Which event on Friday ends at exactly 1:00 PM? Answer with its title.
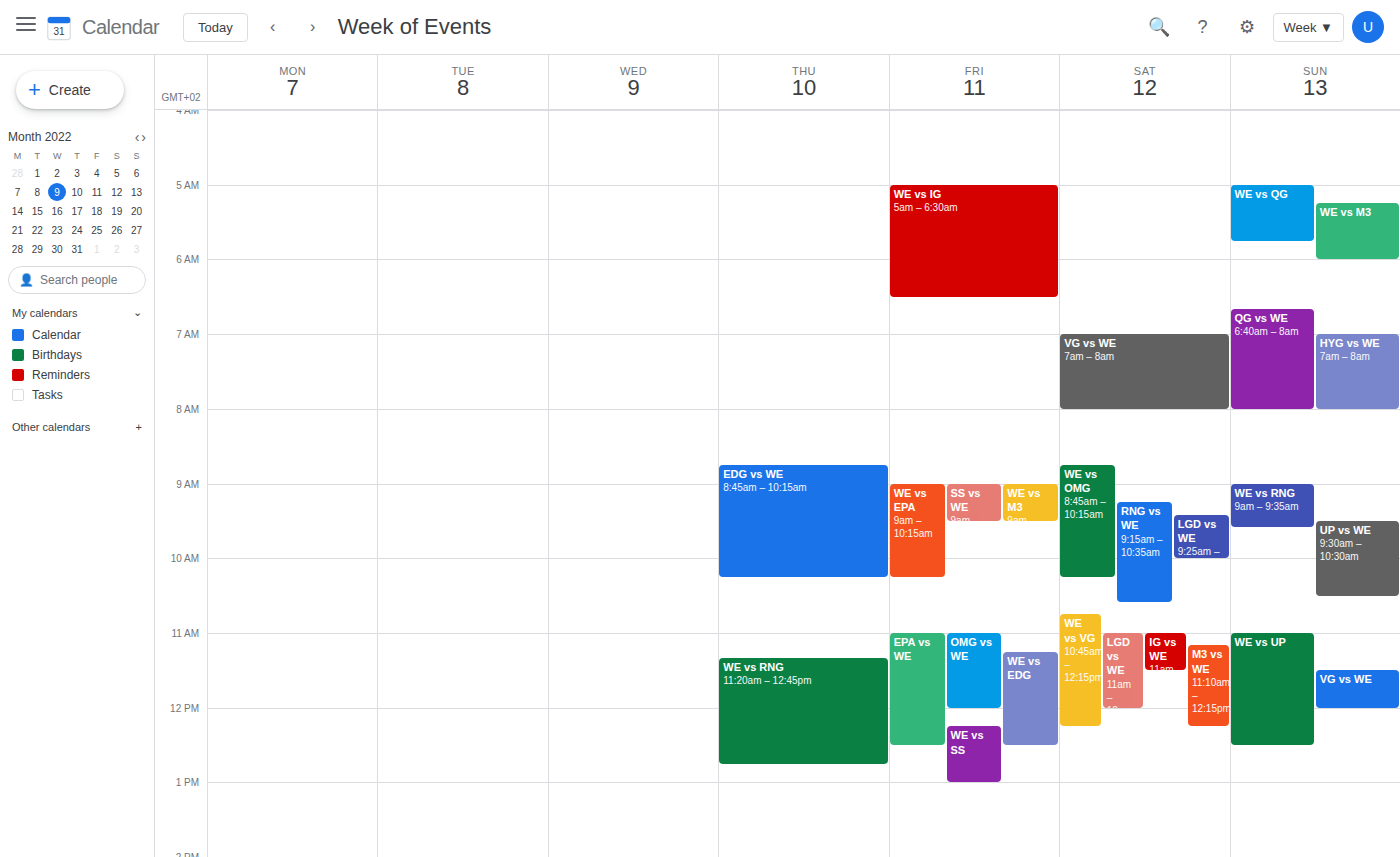
"WE vs SS"